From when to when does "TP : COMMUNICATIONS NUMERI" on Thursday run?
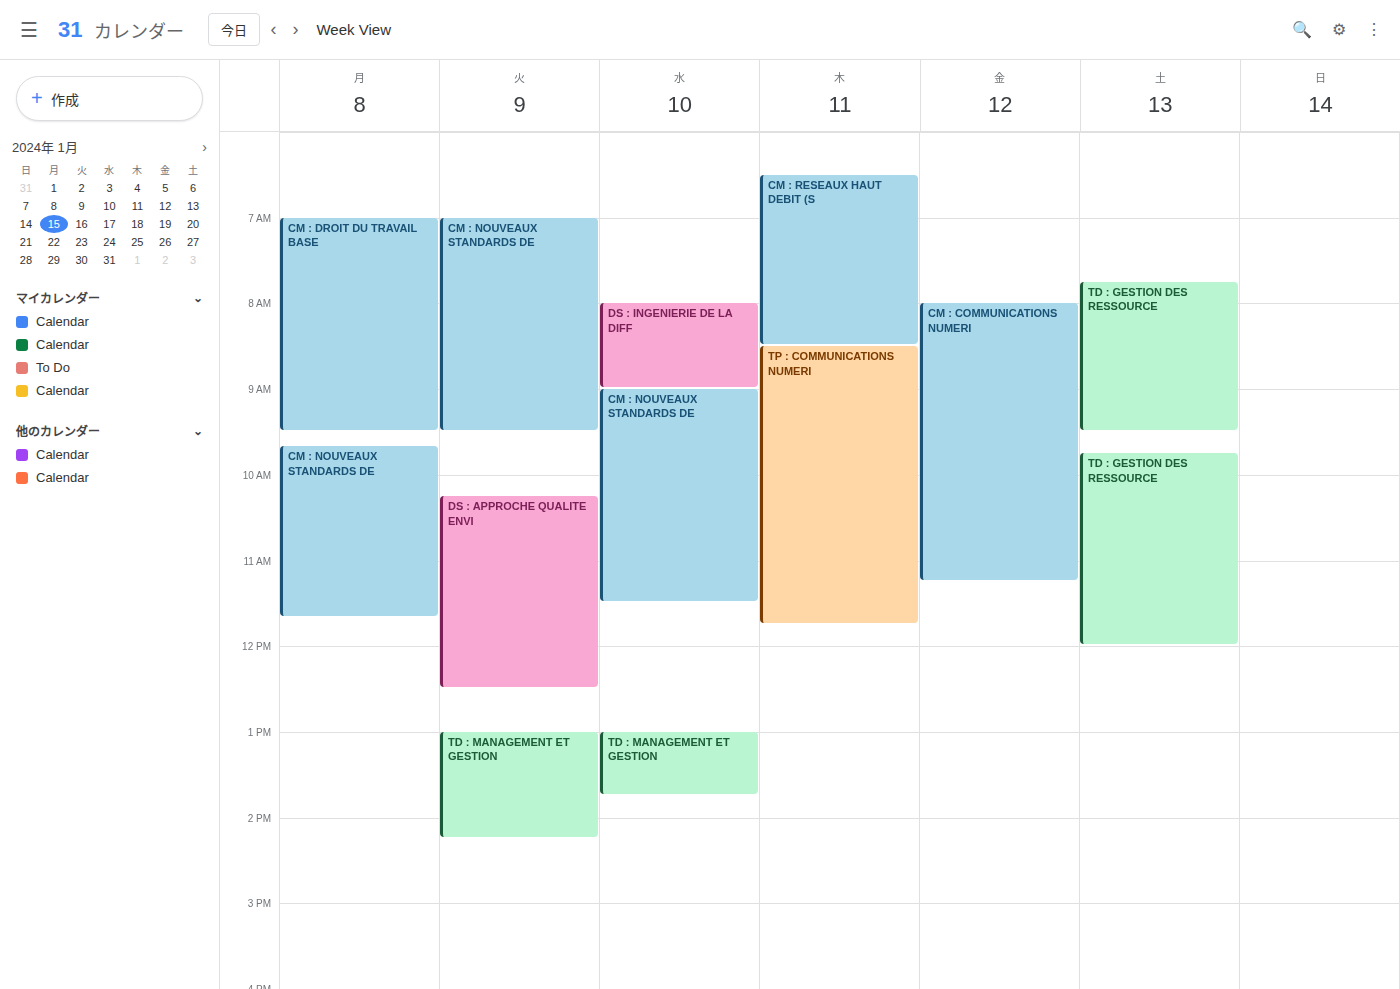
8:30 AM to 11:45 AM